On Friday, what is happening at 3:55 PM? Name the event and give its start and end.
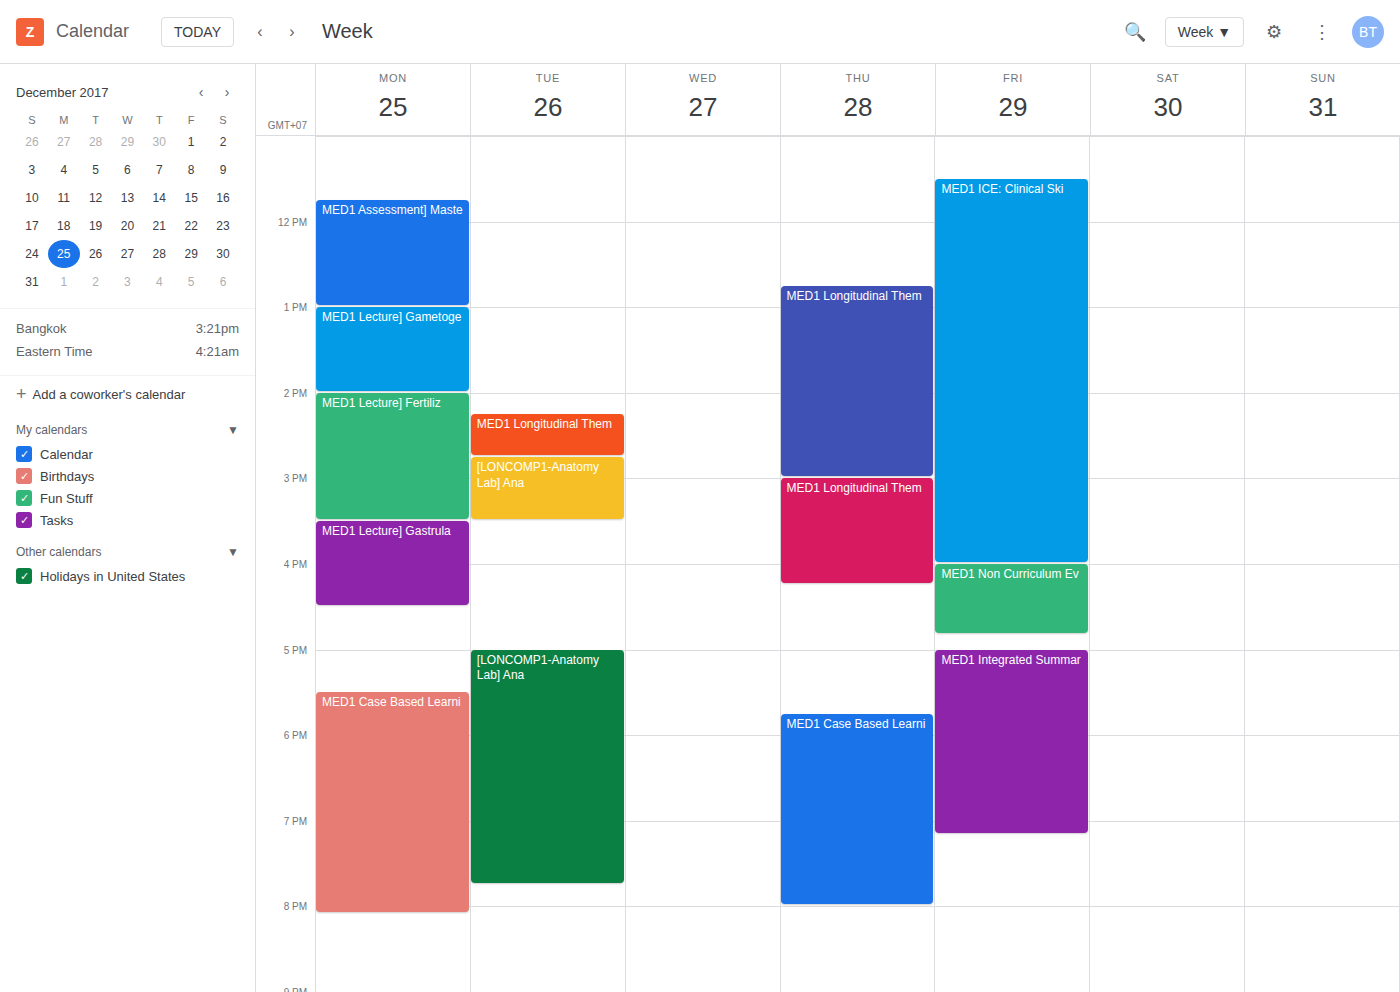
"MED1 ICE: Clinical Ski", 11:30 AM to 4:00 PM